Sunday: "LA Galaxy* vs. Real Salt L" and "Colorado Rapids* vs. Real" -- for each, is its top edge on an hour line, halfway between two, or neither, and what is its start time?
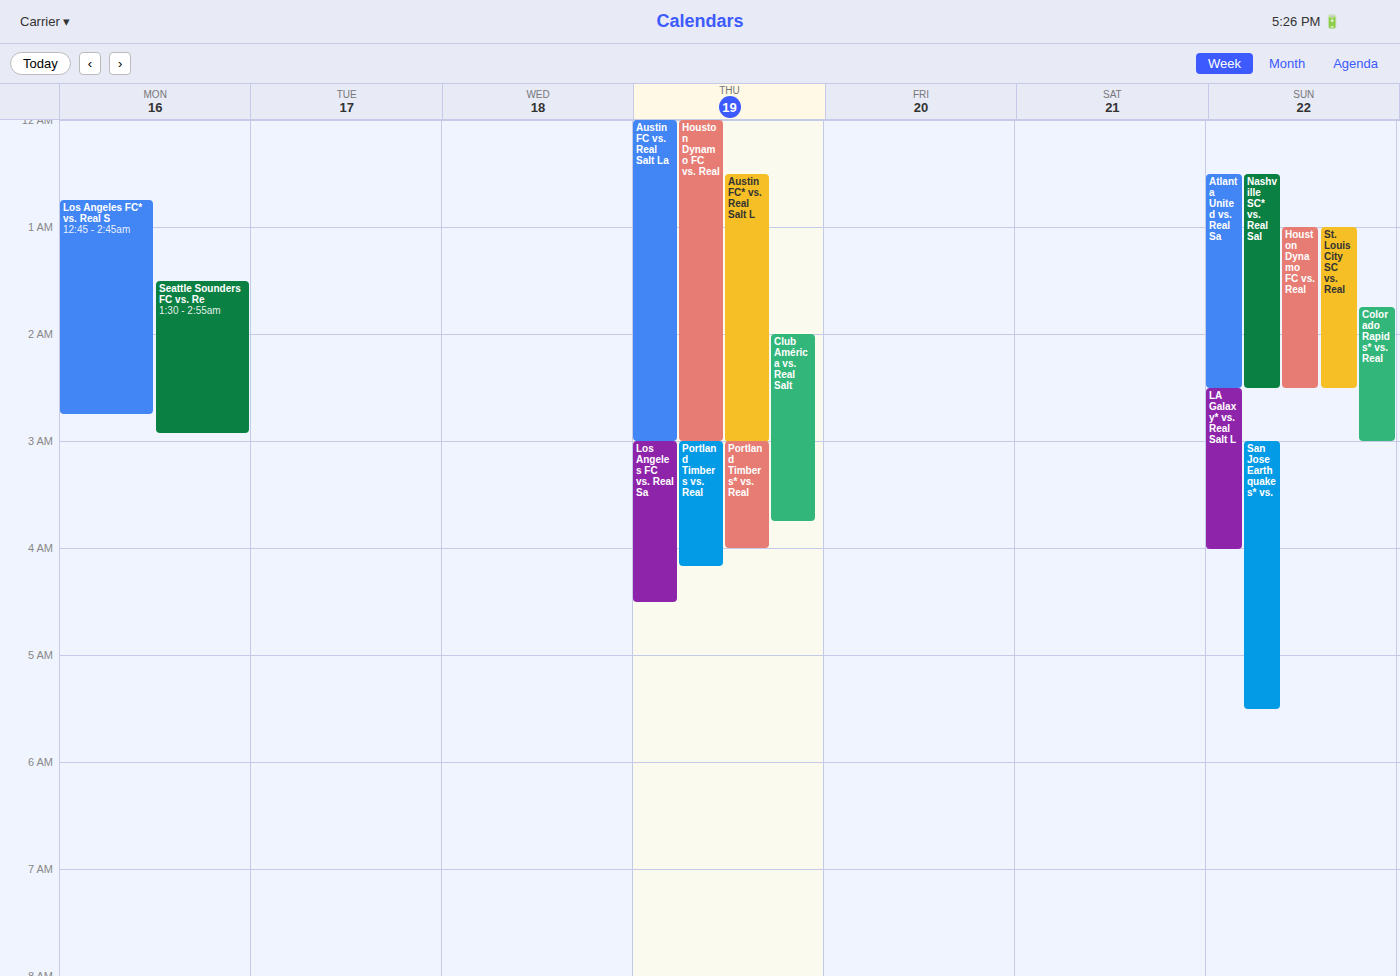
"LA Galaxy* vs. Real Salt L": 2:30 AM, halfway between the 2 AM and 3 AM lines. "Colorado Rapids* vs. Real": 1:45 AM, neither: three quarters of the way from the 1 AM line to the 2 AM line.